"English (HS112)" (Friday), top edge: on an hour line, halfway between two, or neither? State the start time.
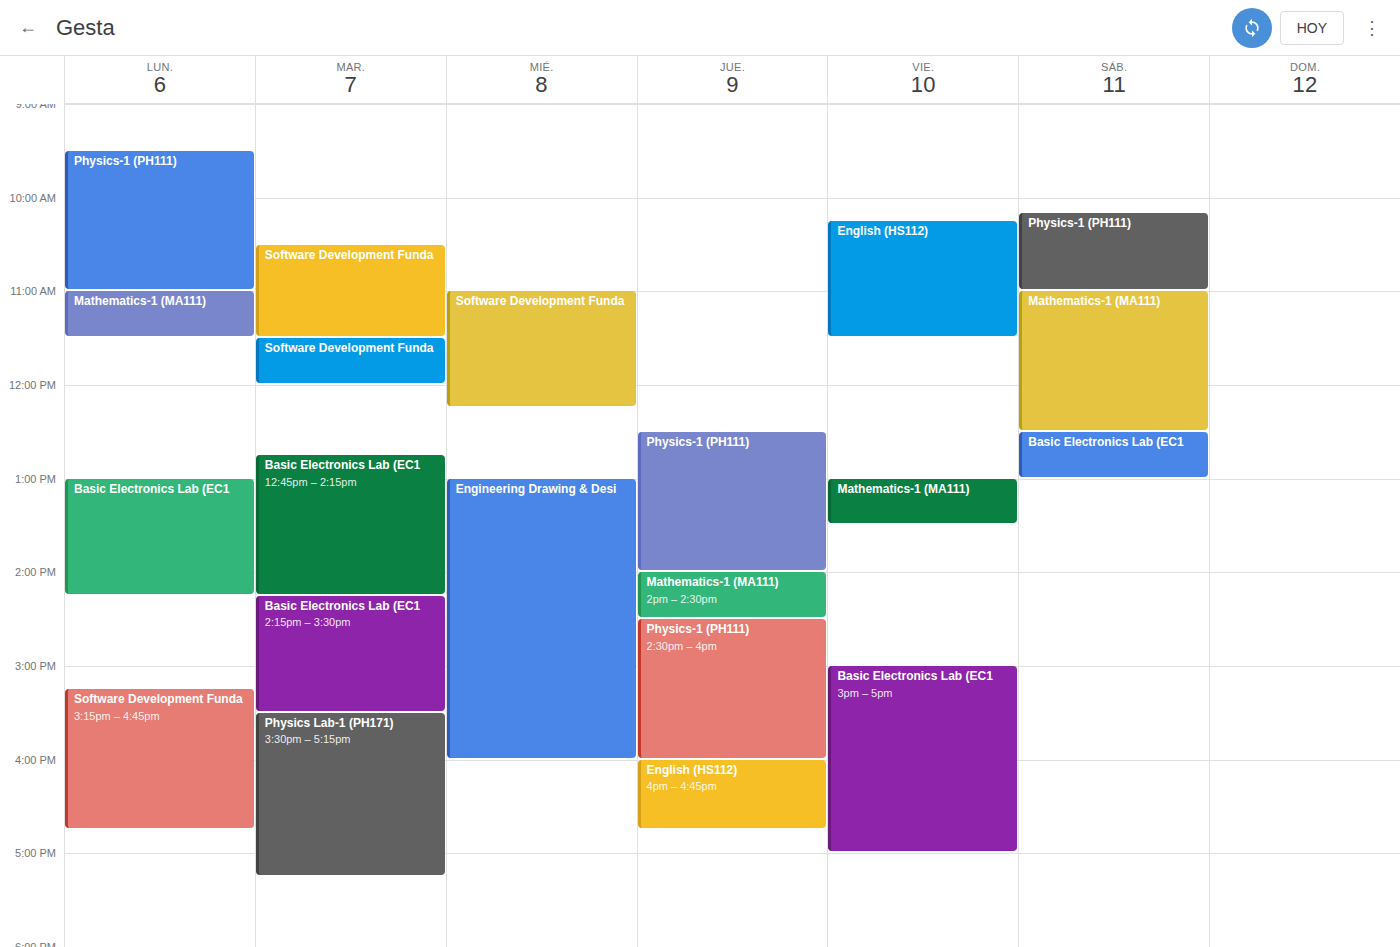
10:15 -- neither: a quarter of the way from the 10:00 line to the 11:00 line.